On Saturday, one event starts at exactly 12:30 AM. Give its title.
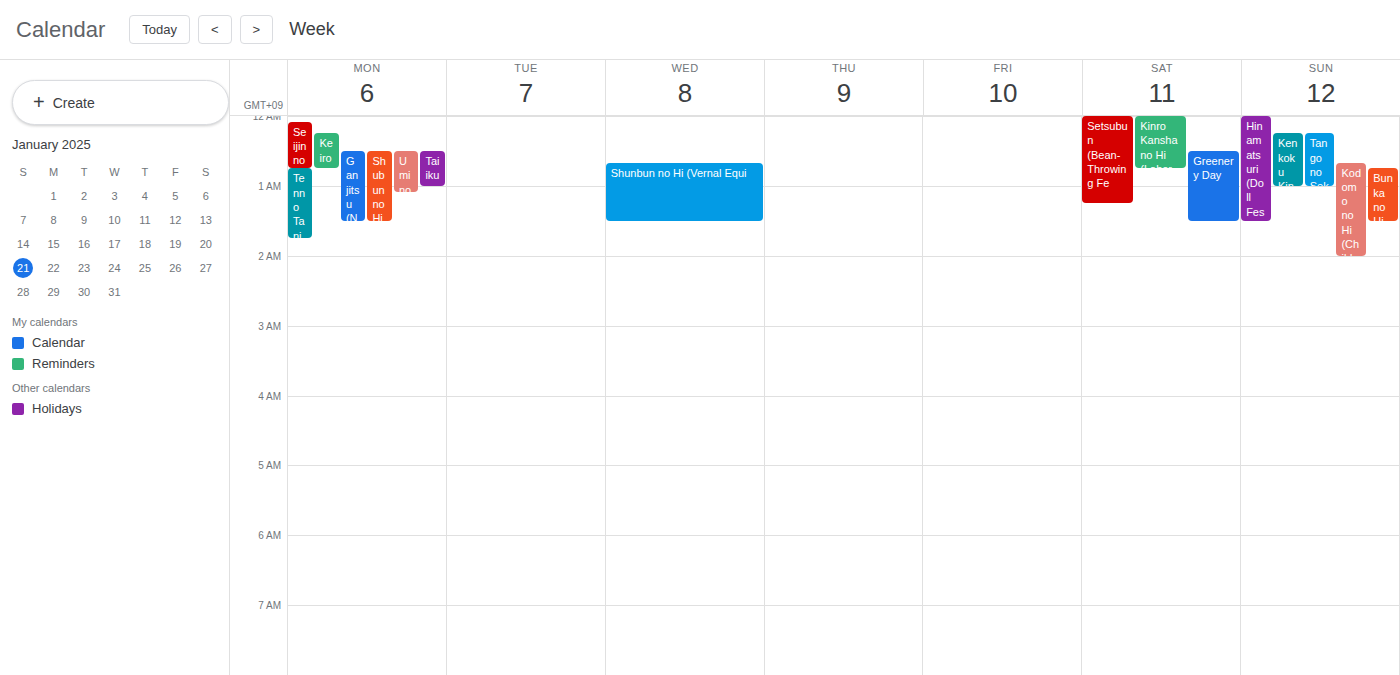
"Greenery Day"